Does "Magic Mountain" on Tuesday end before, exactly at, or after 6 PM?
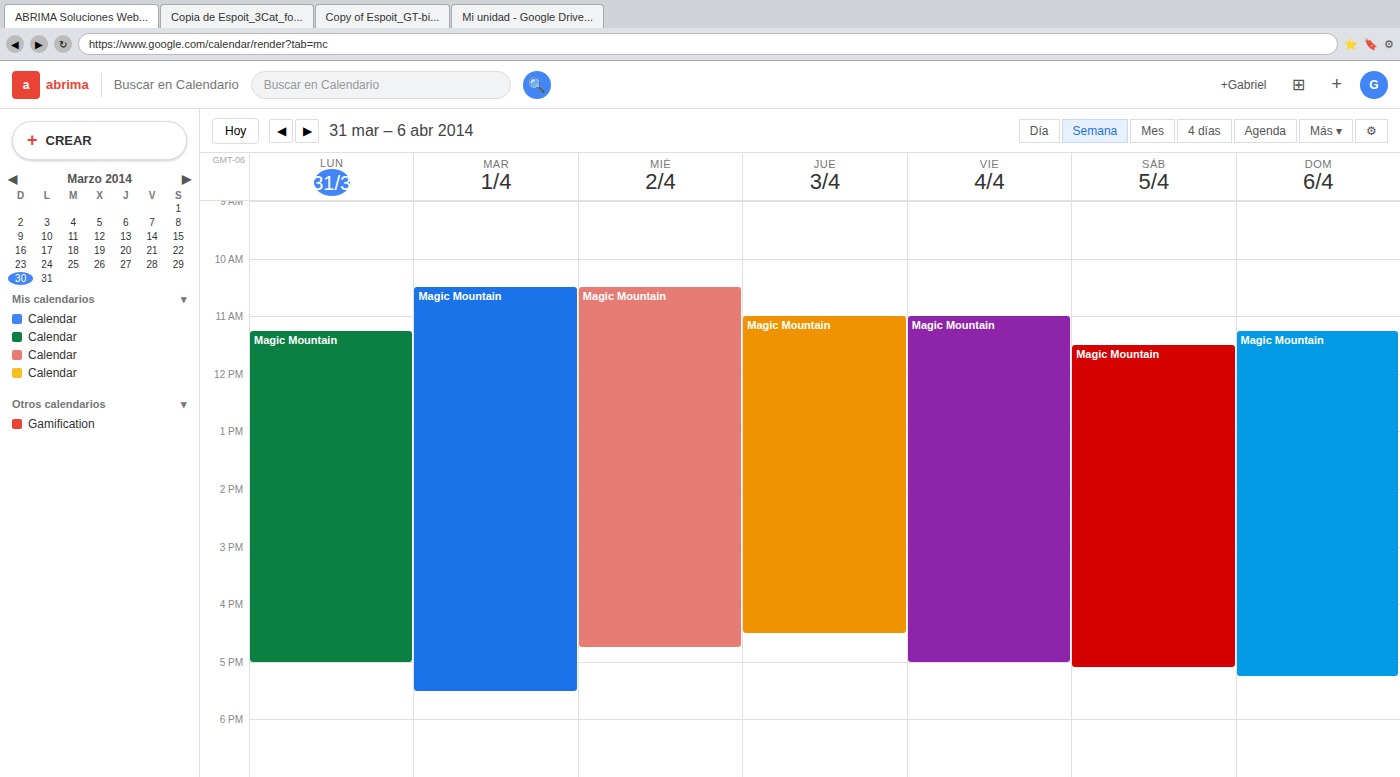
5:30 PM -- before 6 PM, 30 minutes above the 6 PM line.